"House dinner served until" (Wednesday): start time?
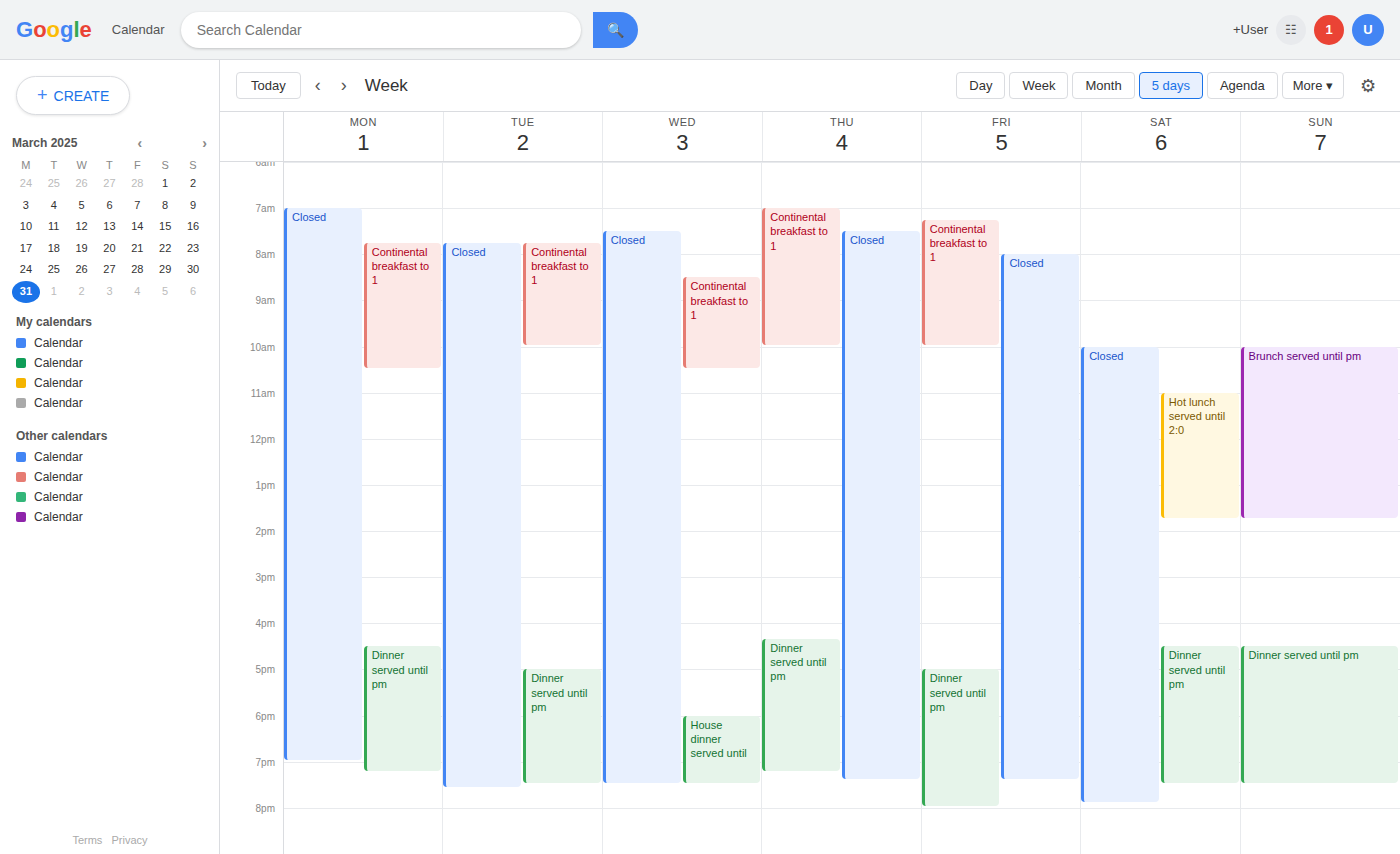
6:00 PM